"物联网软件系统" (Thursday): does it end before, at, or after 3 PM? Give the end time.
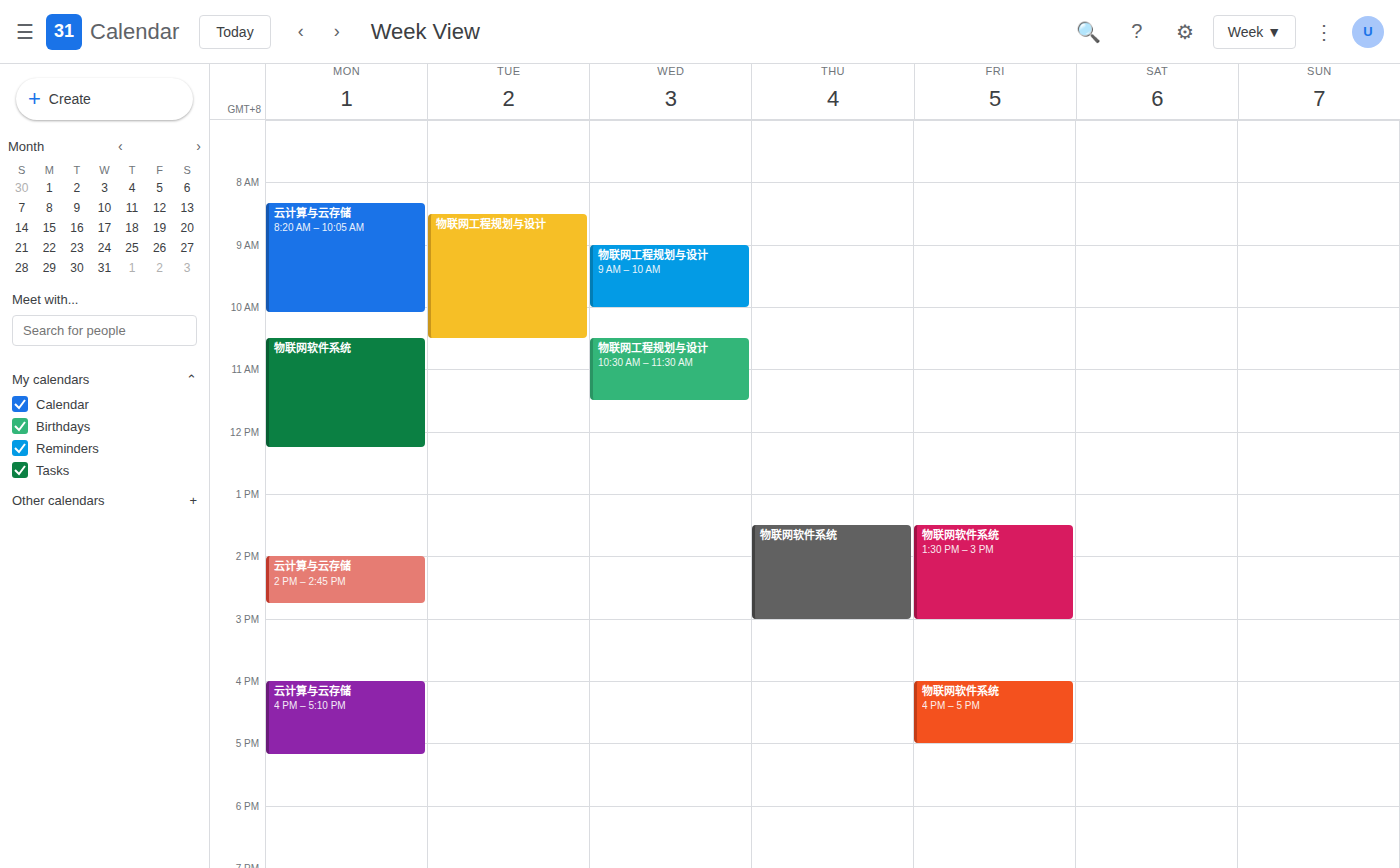
3:00 PM -- exactly at 3 PM, on the 3 PM line.